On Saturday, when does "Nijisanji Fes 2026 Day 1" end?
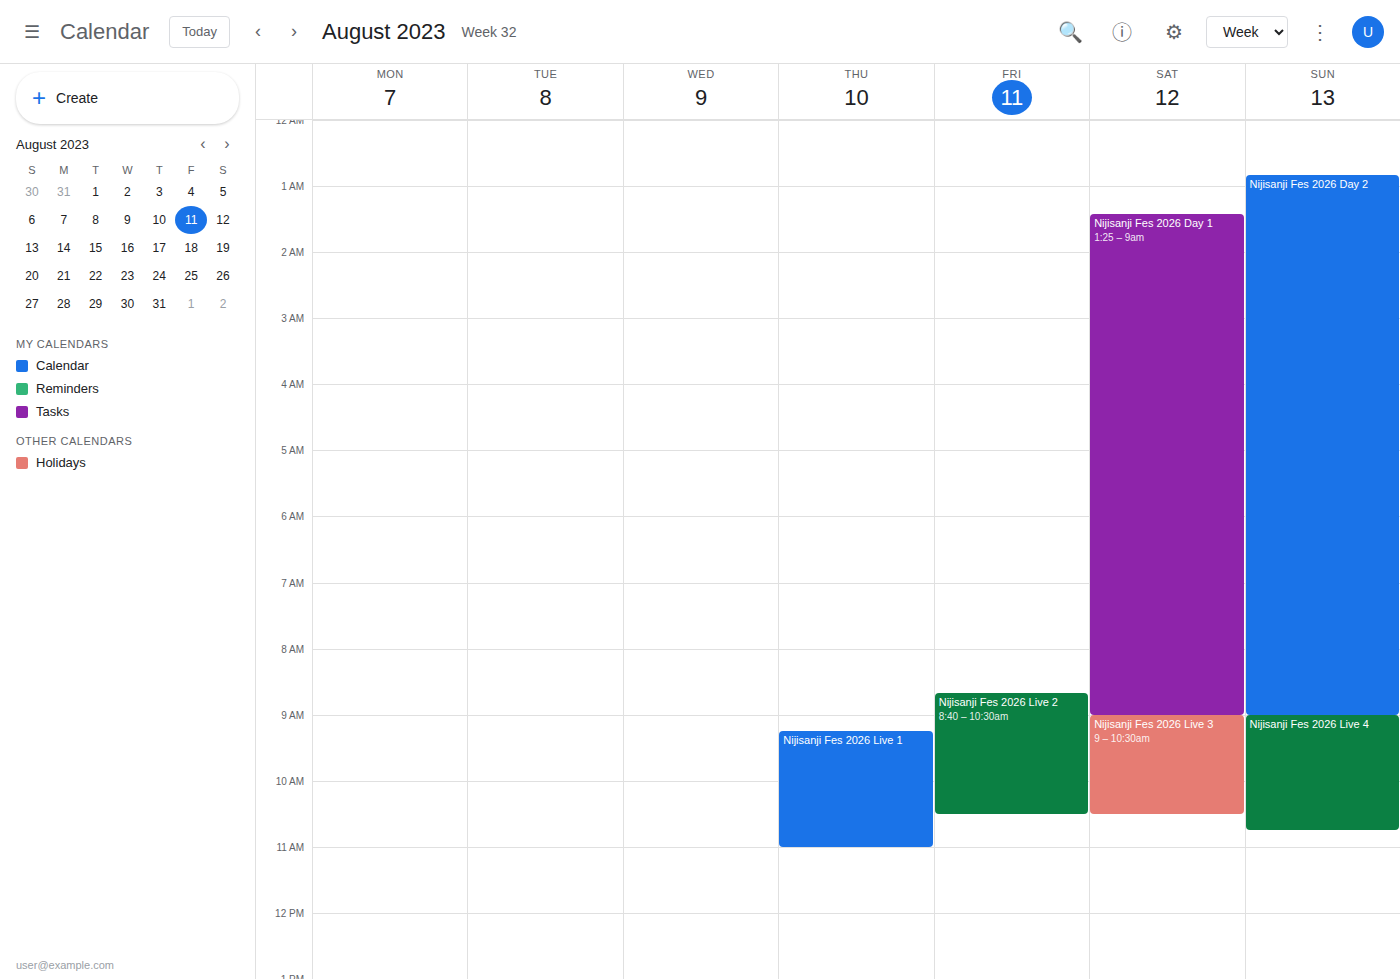
09:00